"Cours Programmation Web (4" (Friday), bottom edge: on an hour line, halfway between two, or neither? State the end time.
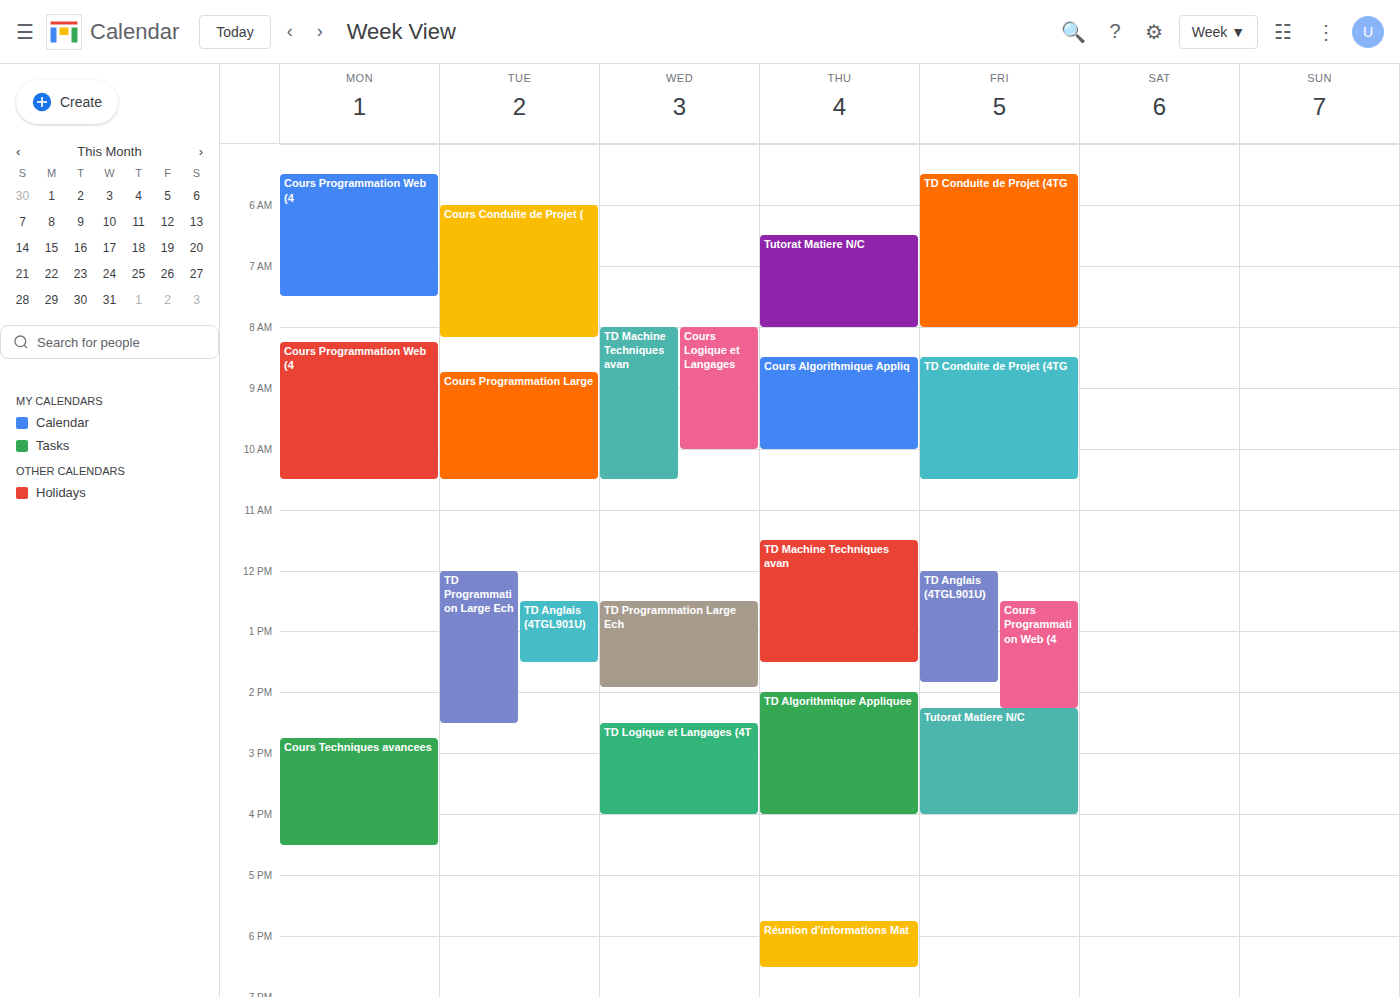
2:15 PM -- neither: a quarter of the way from the 2 PM line to the 3 PM line.